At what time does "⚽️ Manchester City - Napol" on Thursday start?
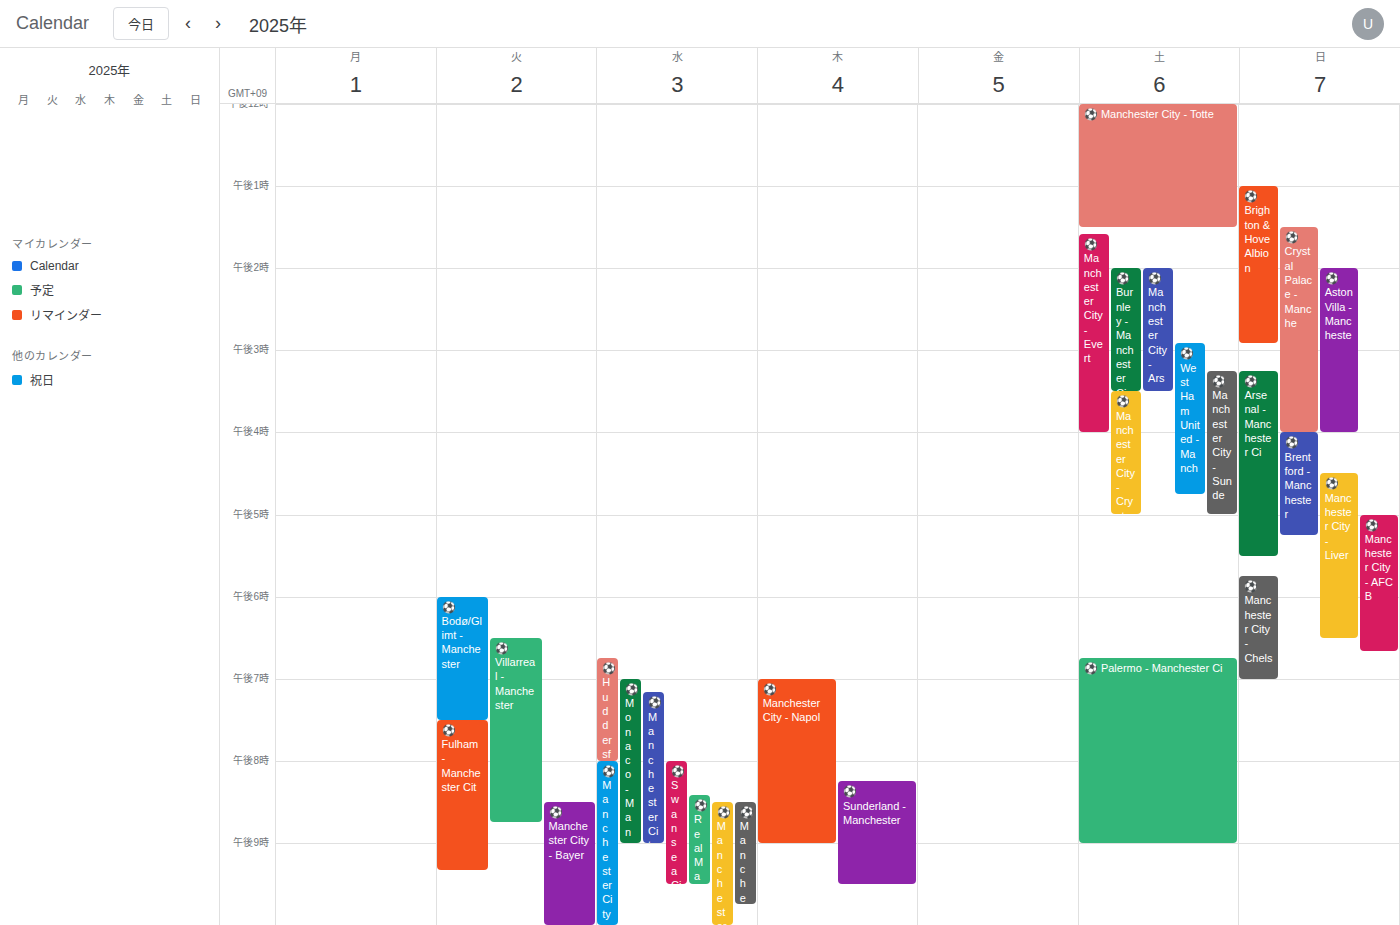
7:00 PM